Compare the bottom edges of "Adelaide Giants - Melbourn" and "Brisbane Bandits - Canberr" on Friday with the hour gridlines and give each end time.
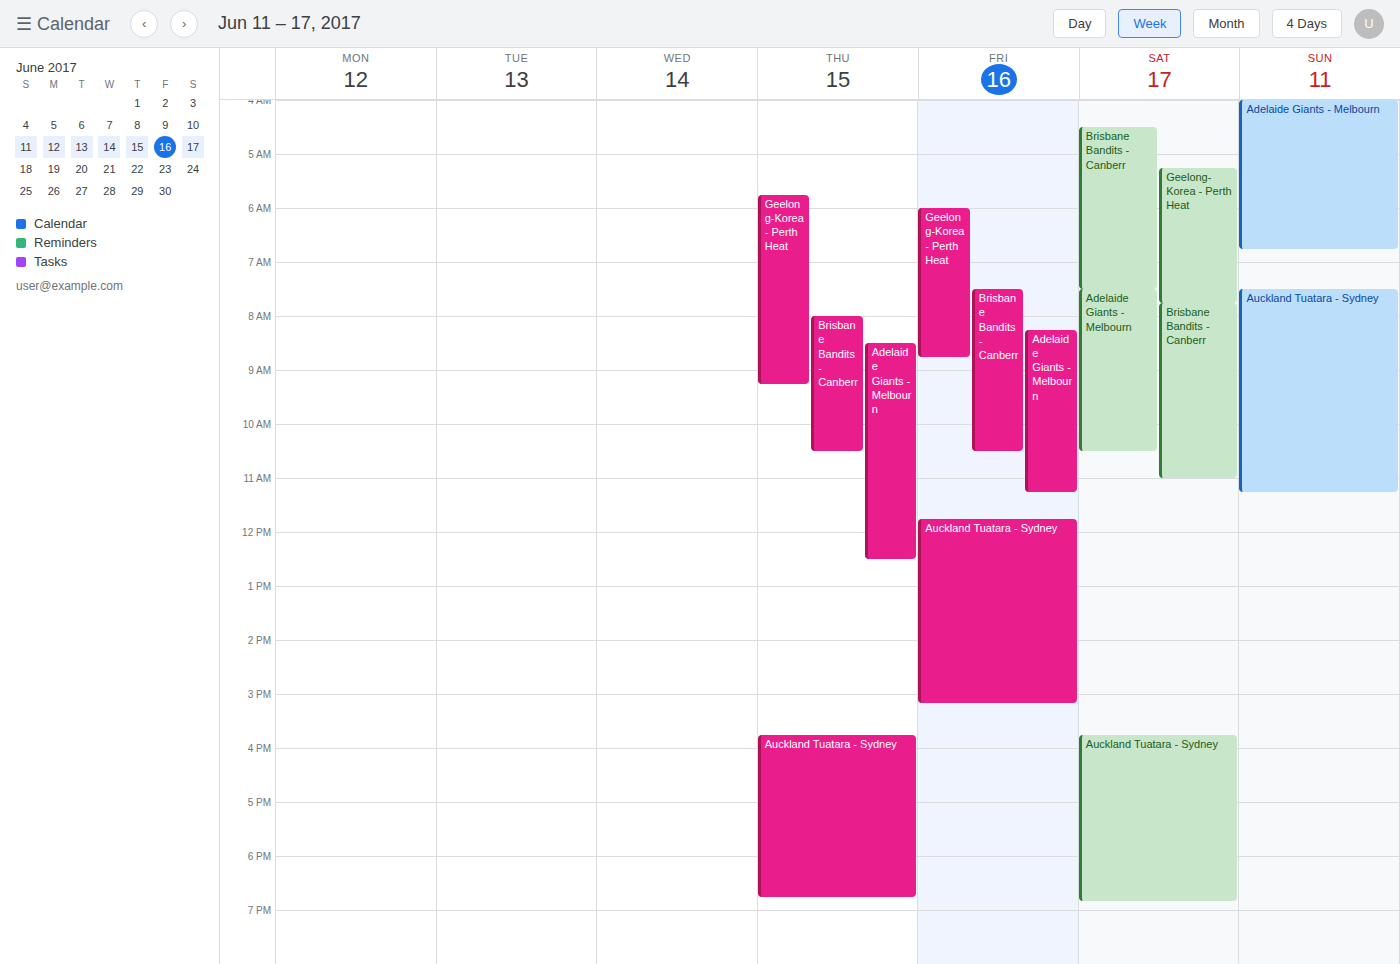
"Adelaide Giants - Melbourn": 11:15, neither: a quarter of the way from the 11:00 line to the 12:00 line. "Brisbane Bandits - Canberr": 10:30, halfway between the 10:00 and 11:00 lines.